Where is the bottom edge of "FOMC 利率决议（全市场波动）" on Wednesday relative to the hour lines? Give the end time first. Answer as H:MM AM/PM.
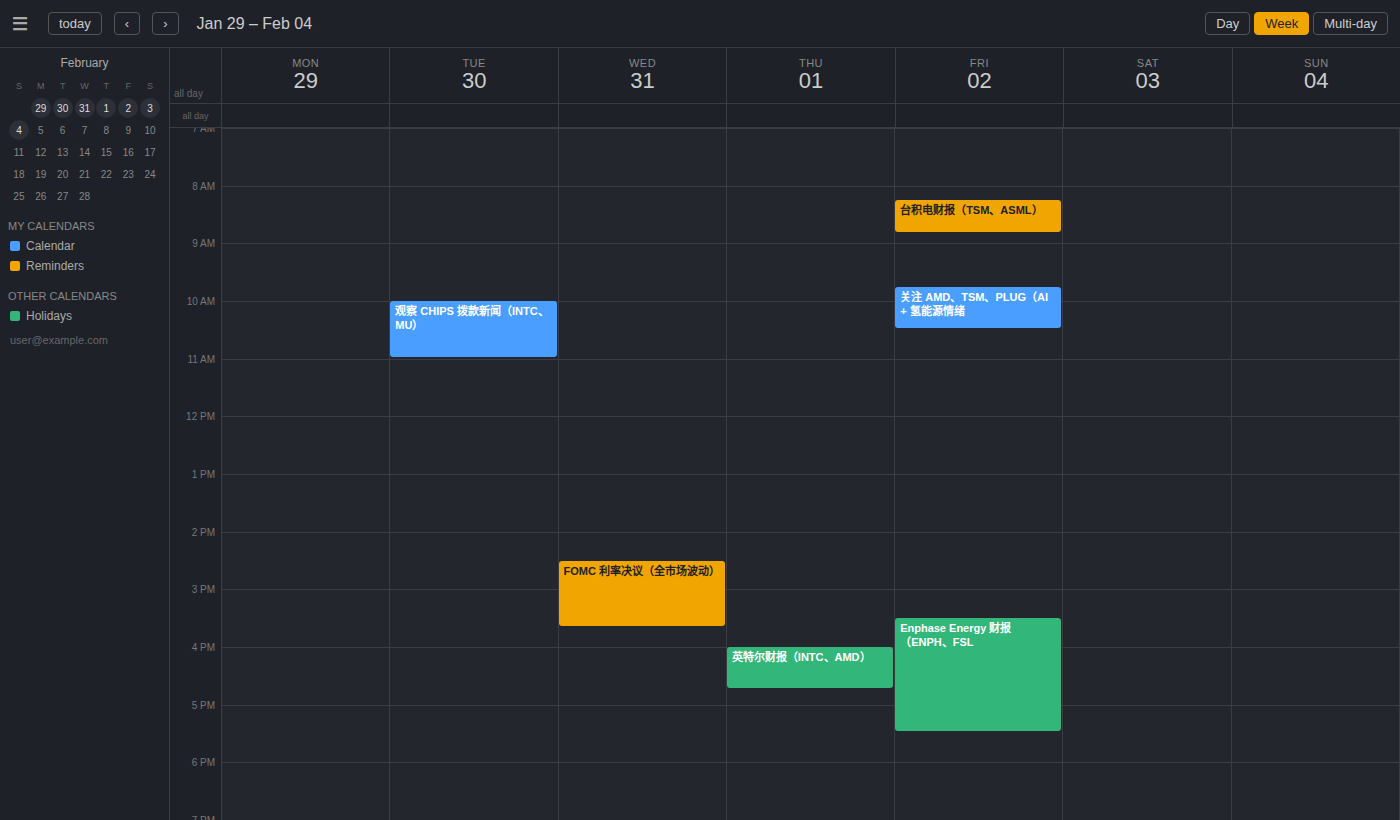
3:40 PM -- neither: 40 minutes below the 3 PM line and 20 minutes above the 4 PM line.